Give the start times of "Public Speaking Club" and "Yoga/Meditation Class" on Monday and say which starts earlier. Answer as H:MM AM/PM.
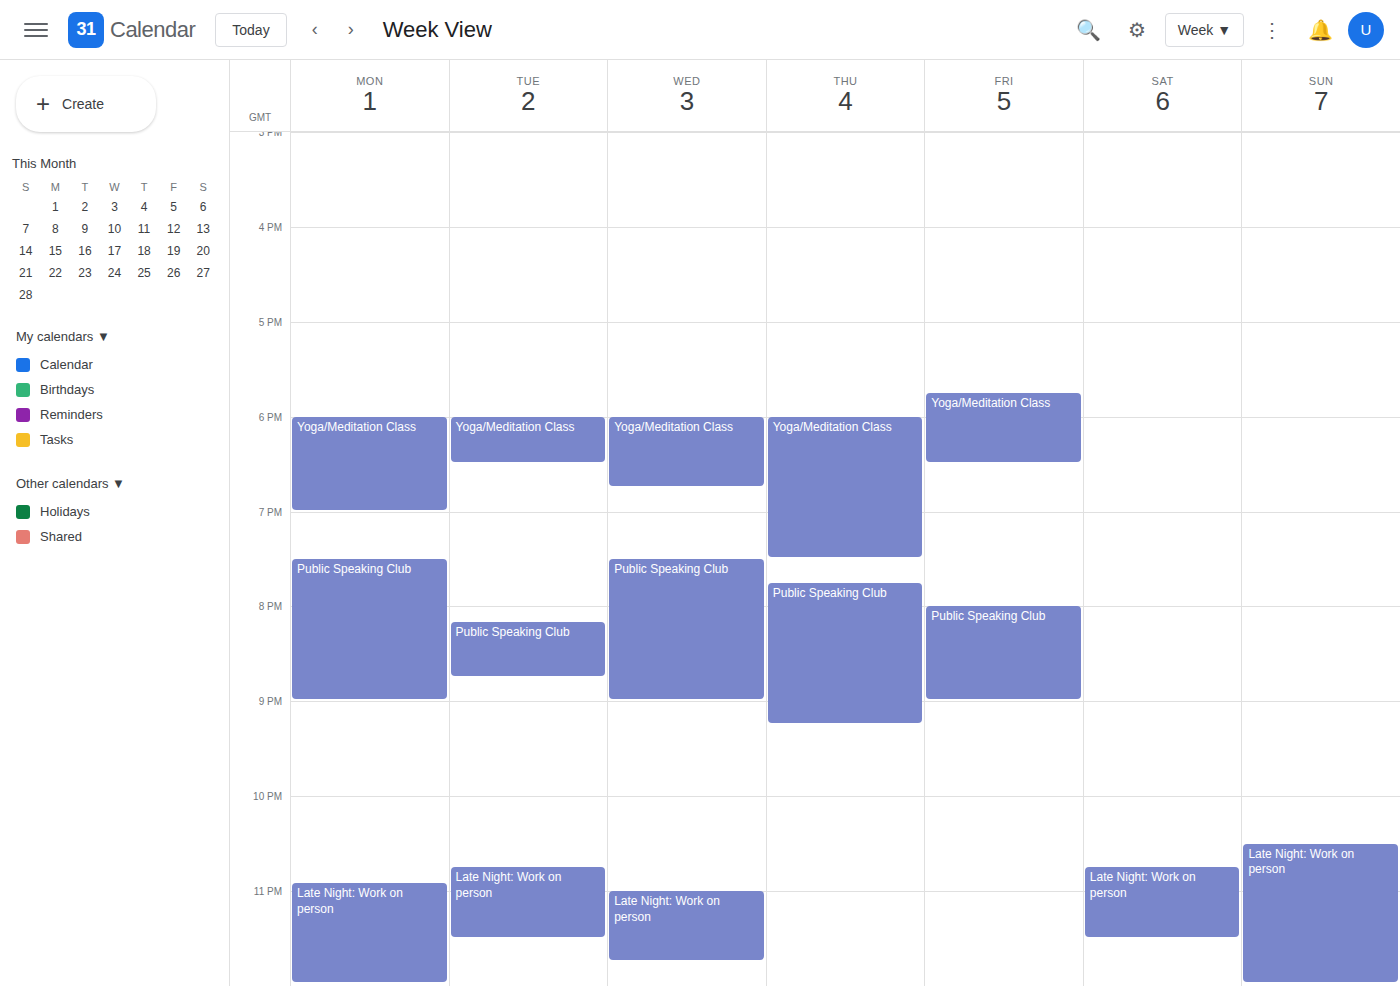
"Yoga/Meditation Class" 6:00 PM; "Public Speaking Club" 7:30 PM.